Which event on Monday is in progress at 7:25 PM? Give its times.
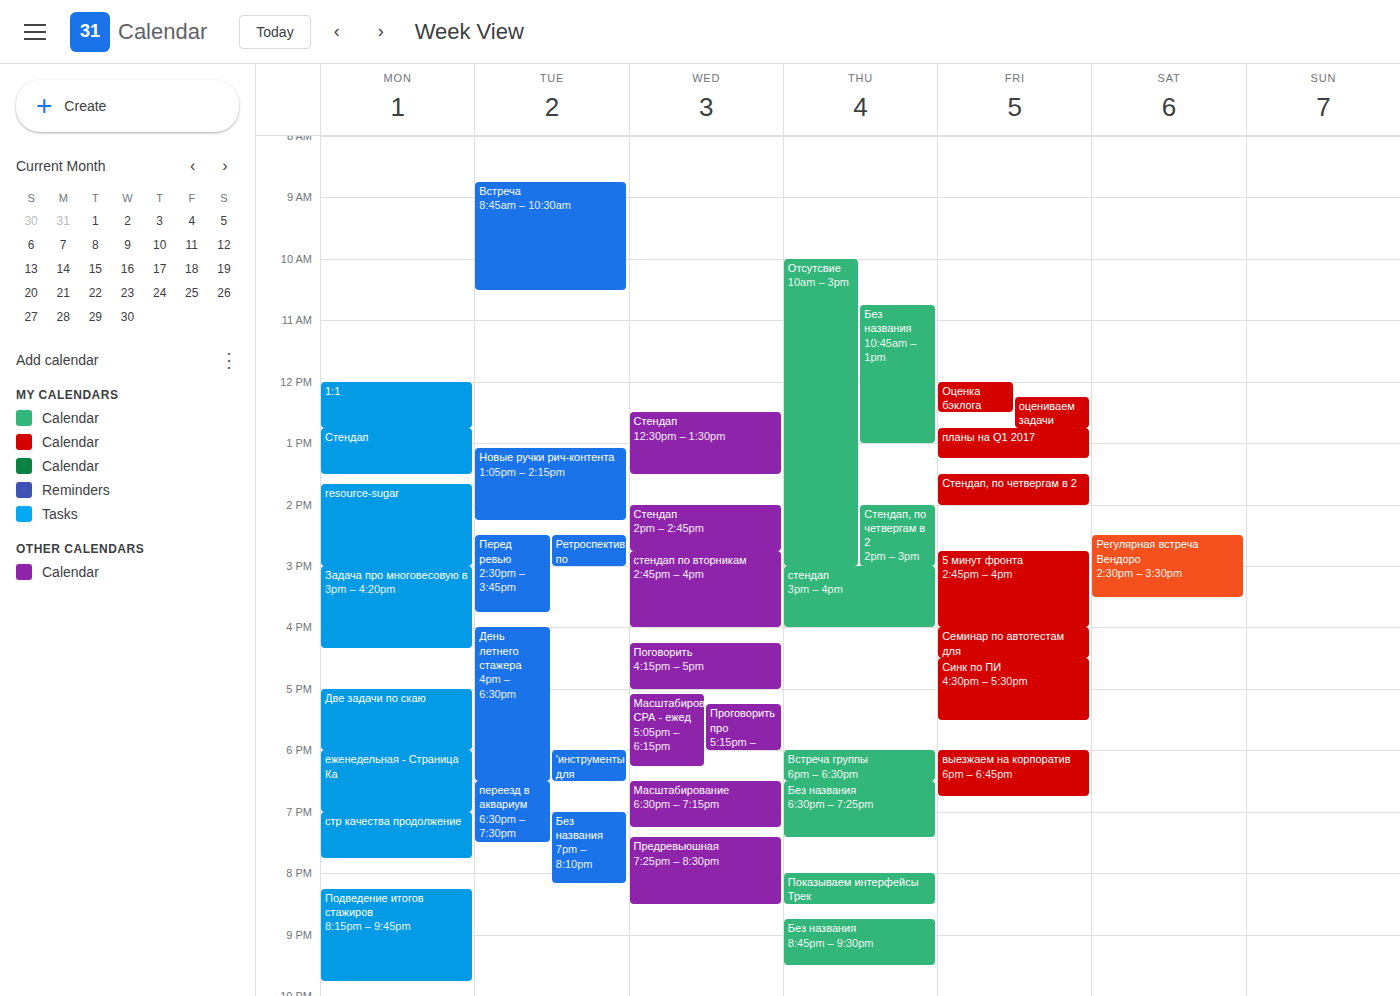
"стр качества продолжение", 7:00 PM to 7:45 PM